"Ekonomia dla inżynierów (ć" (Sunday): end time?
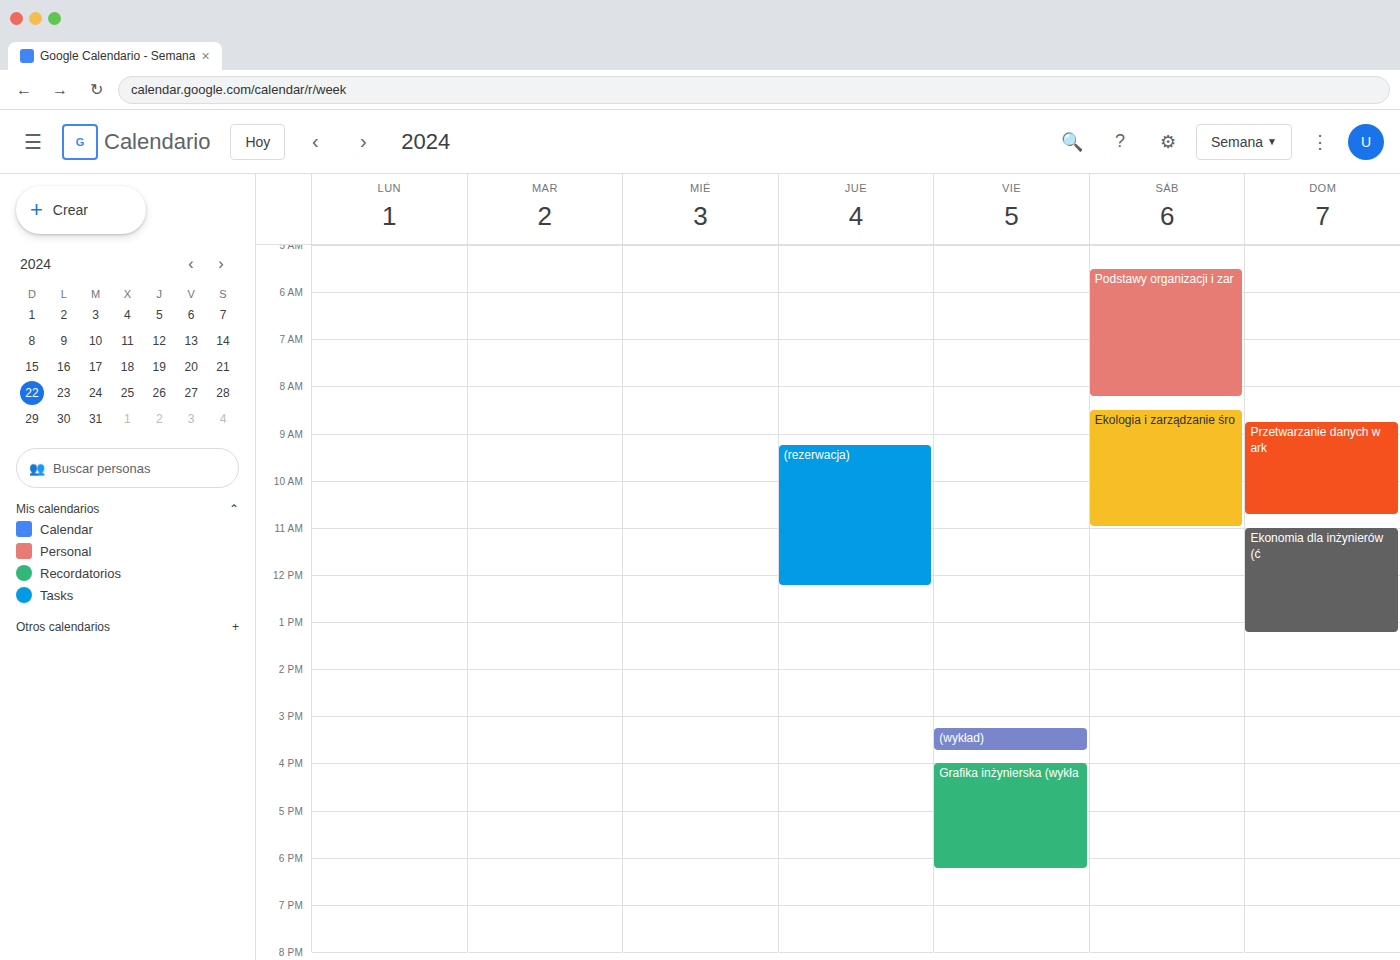
13:15